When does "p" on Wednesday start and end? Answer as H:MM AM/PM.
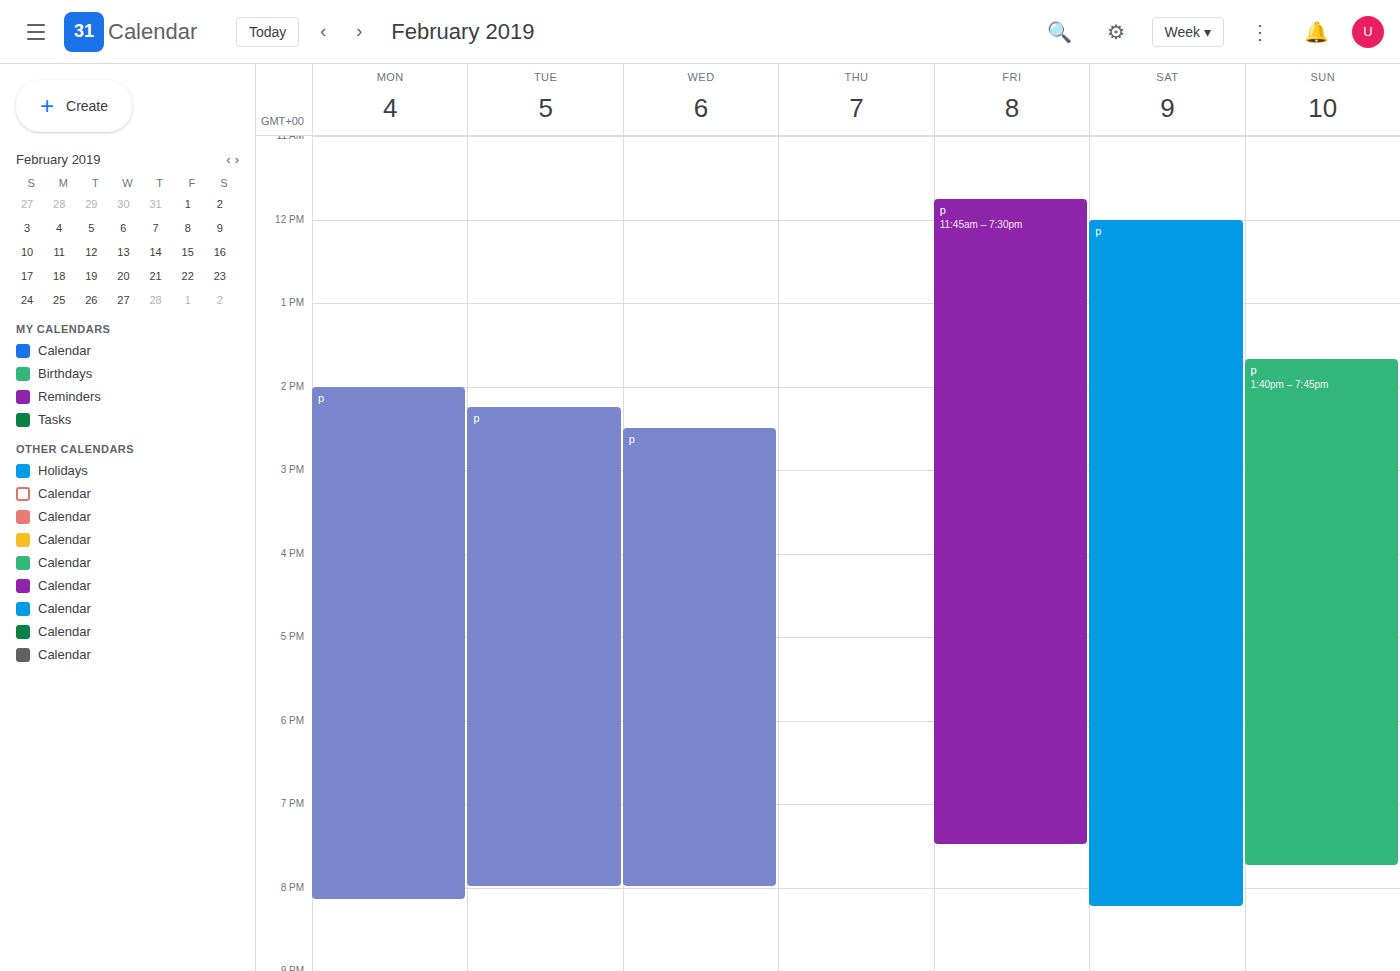
2:30 PM to 8:00 PM